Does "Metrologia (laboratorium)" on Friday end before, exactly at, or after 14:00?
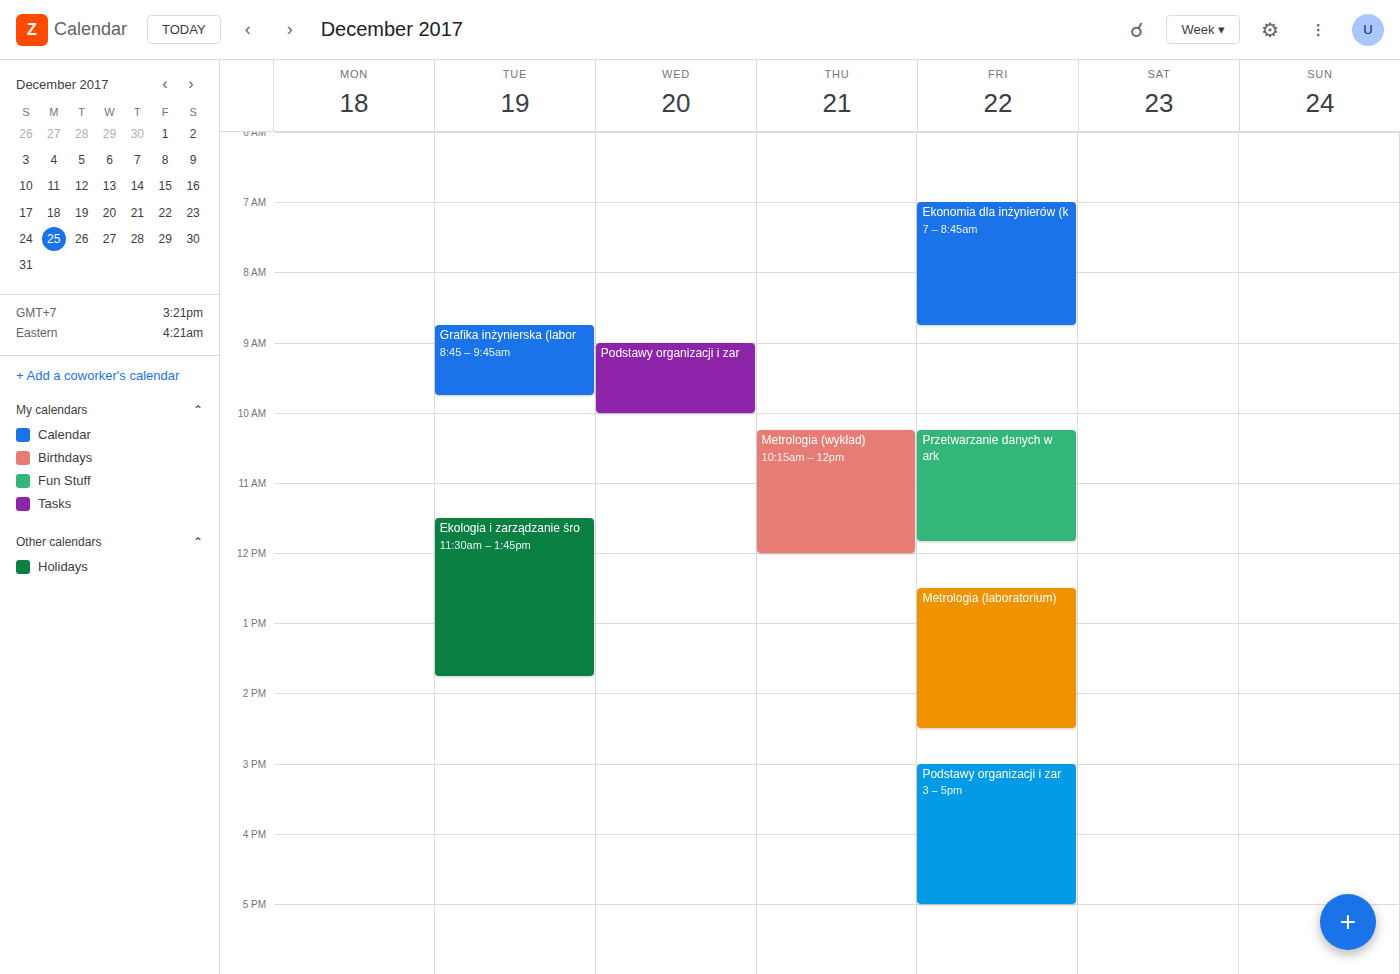
14:30 -- after 14:00, 30 minutes below the 14:00 line.